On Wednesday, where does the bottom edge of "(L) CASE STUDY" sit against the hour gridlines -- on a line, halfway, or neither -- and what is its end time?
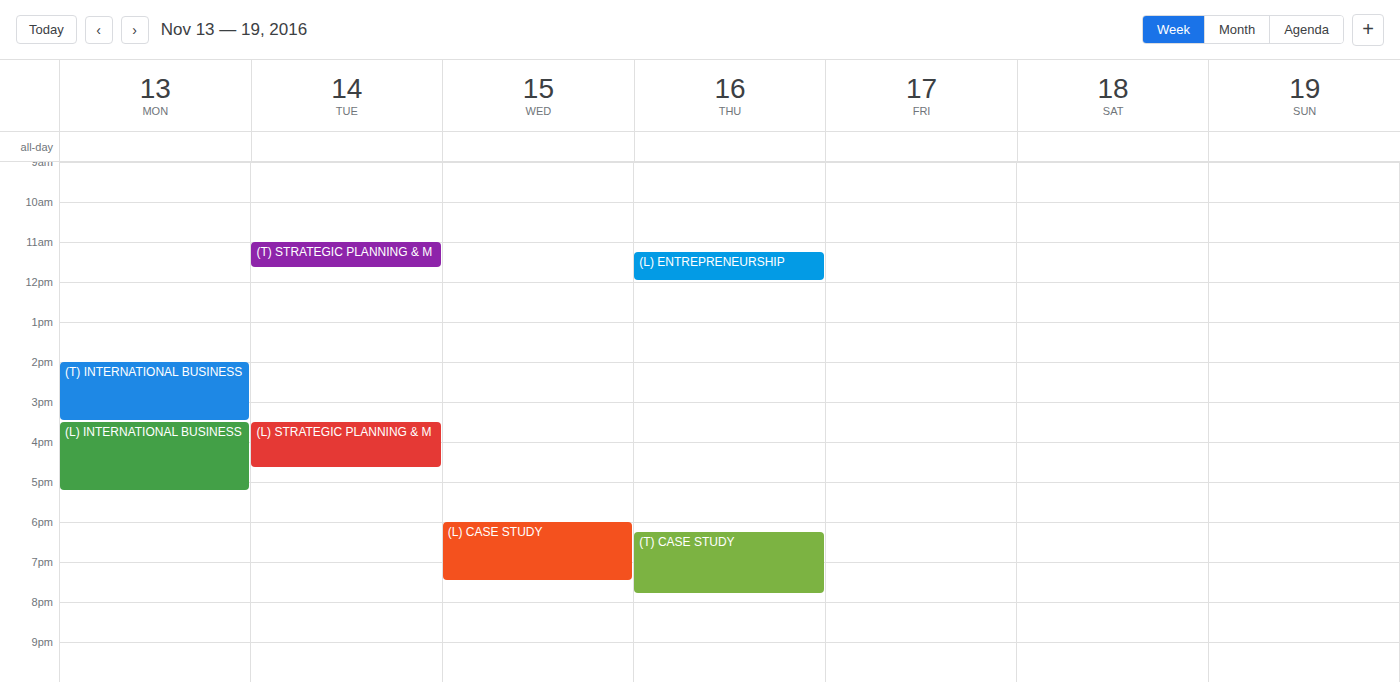
7:30 PM -- halfway between the 7 PM and 8 PM lines.